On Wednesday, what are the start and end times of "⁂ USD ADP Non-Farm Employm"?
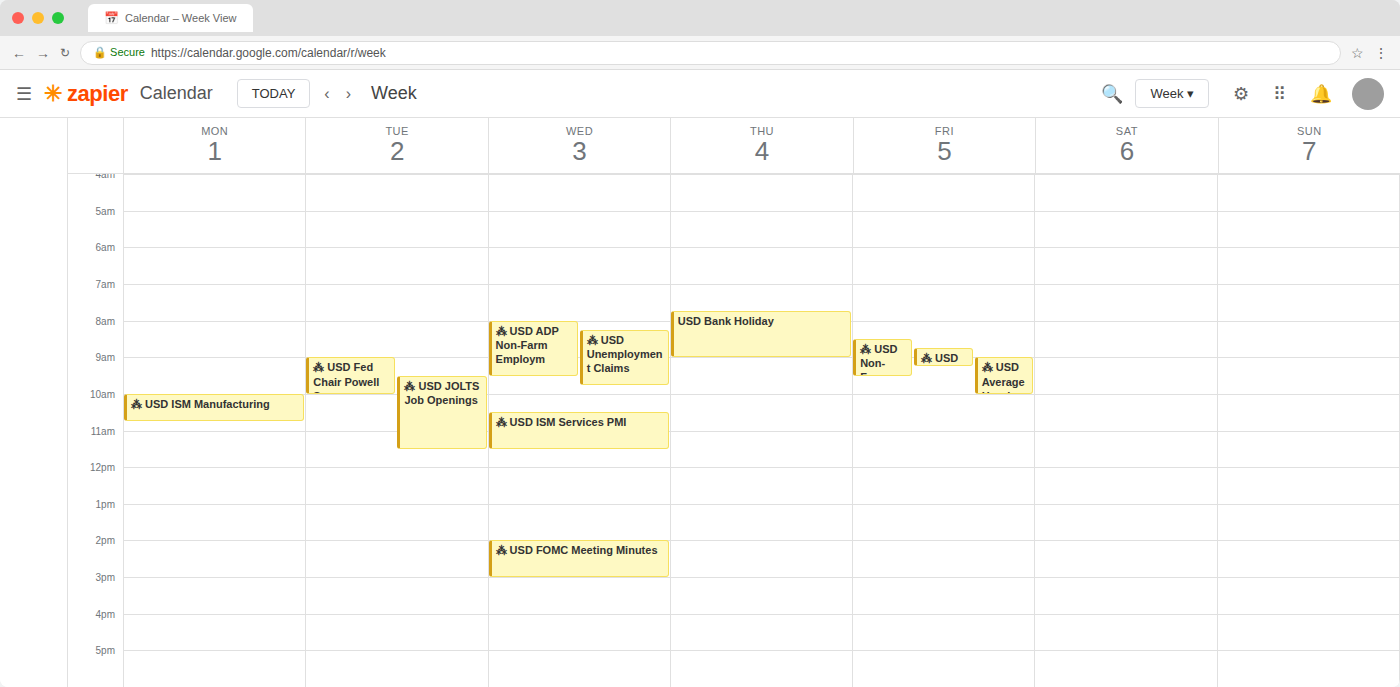
8:00 AM to 9:30 AM